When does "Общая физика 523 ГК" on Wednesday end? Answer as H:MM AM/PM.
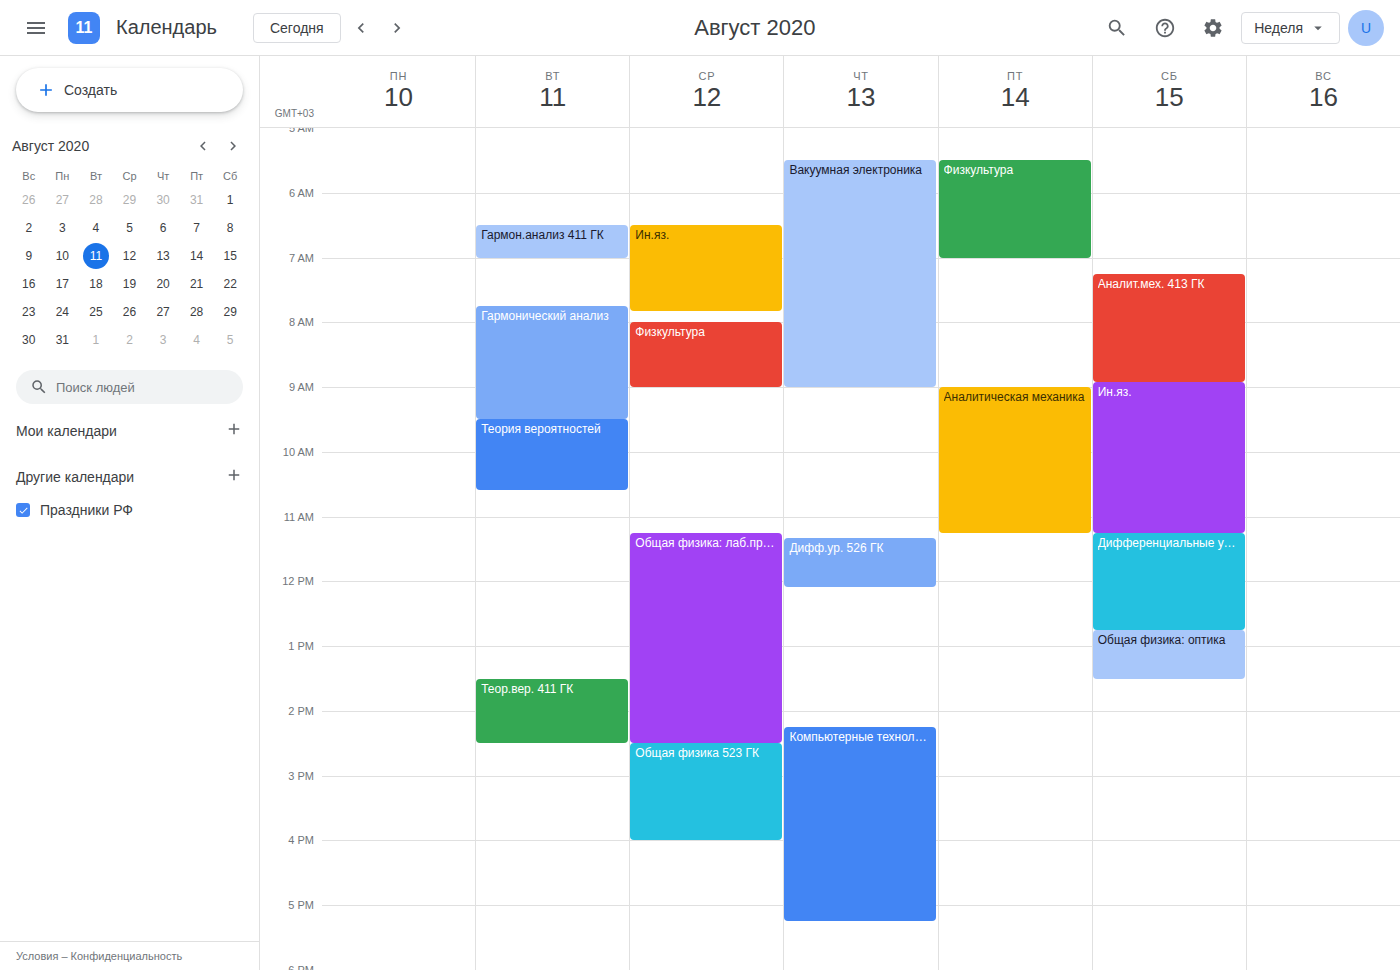
4:00 PM